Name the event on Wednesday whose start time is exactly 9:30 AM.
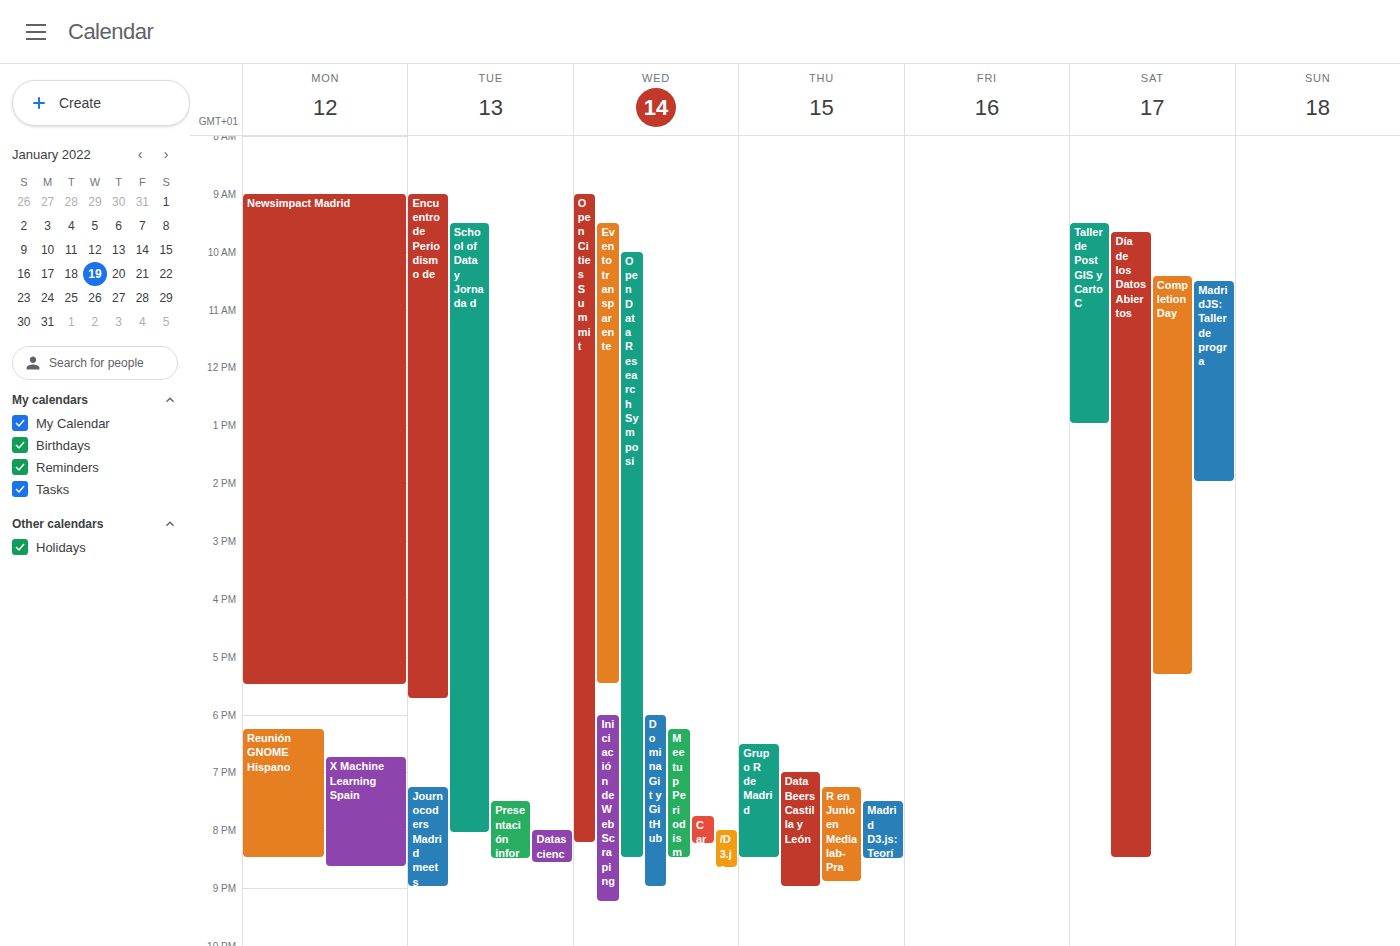
"Evento transparente"